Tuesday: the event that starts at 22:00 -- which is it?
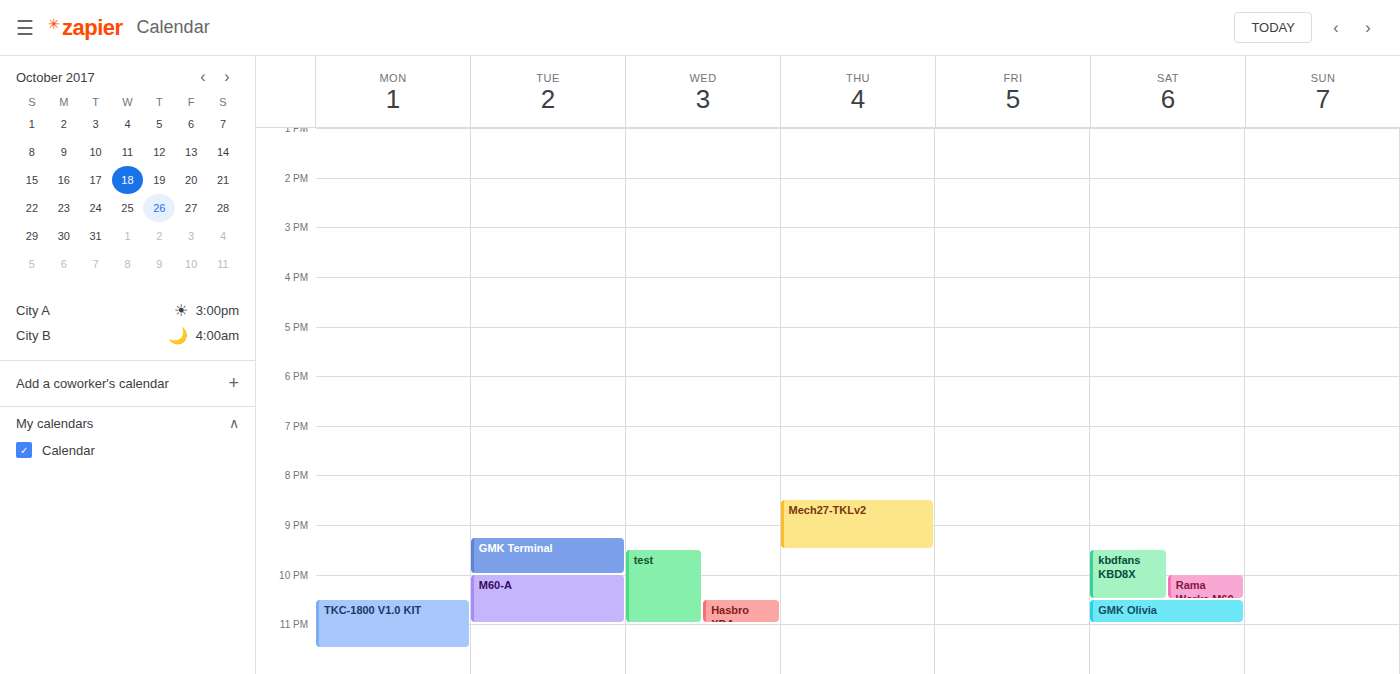
"M60-A"